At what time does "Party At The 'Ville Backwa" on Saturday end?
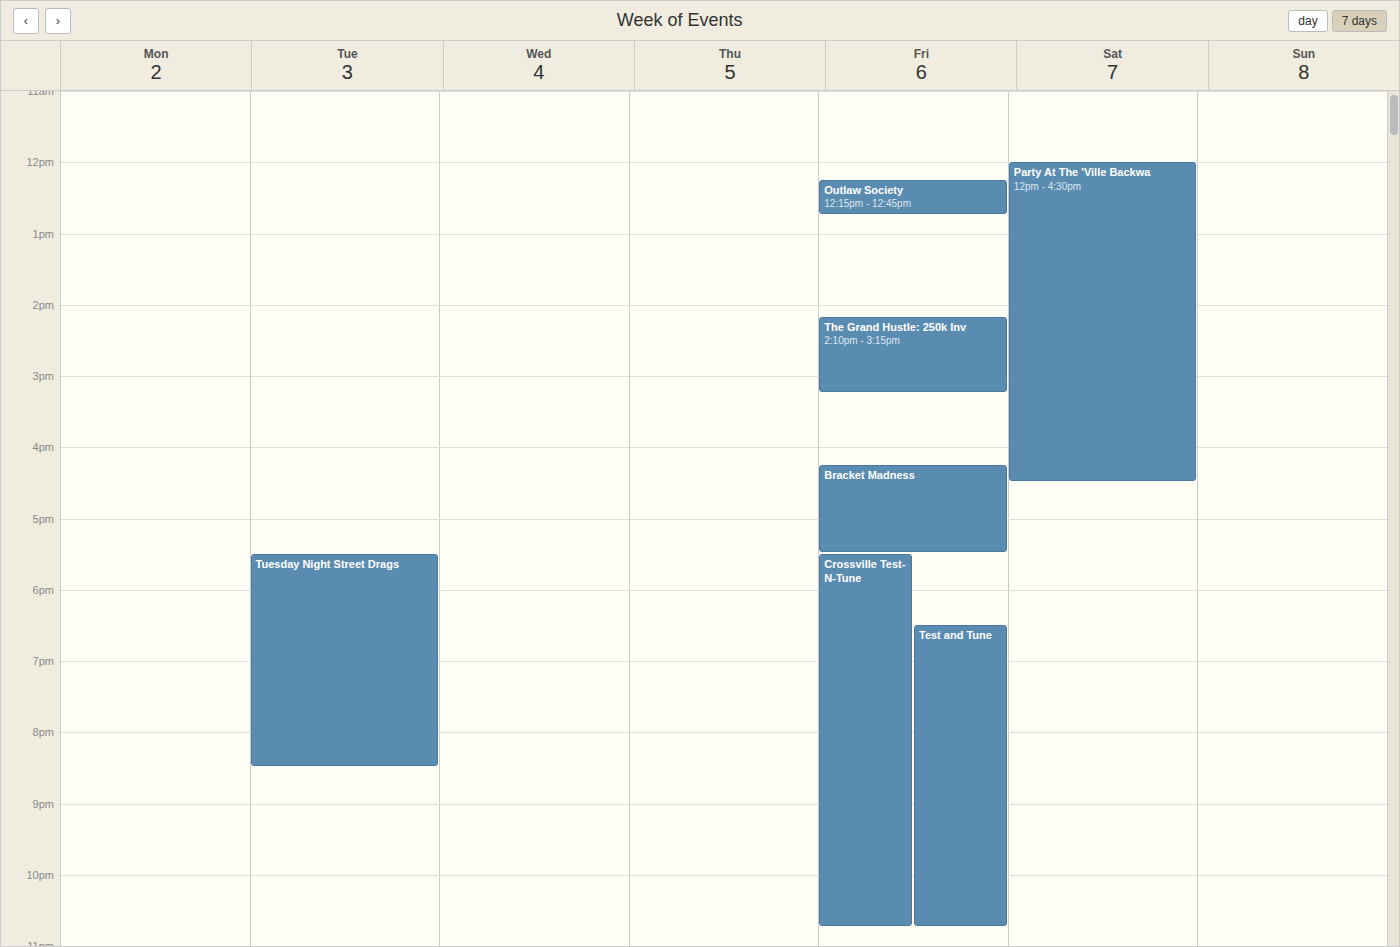
4:30 PM